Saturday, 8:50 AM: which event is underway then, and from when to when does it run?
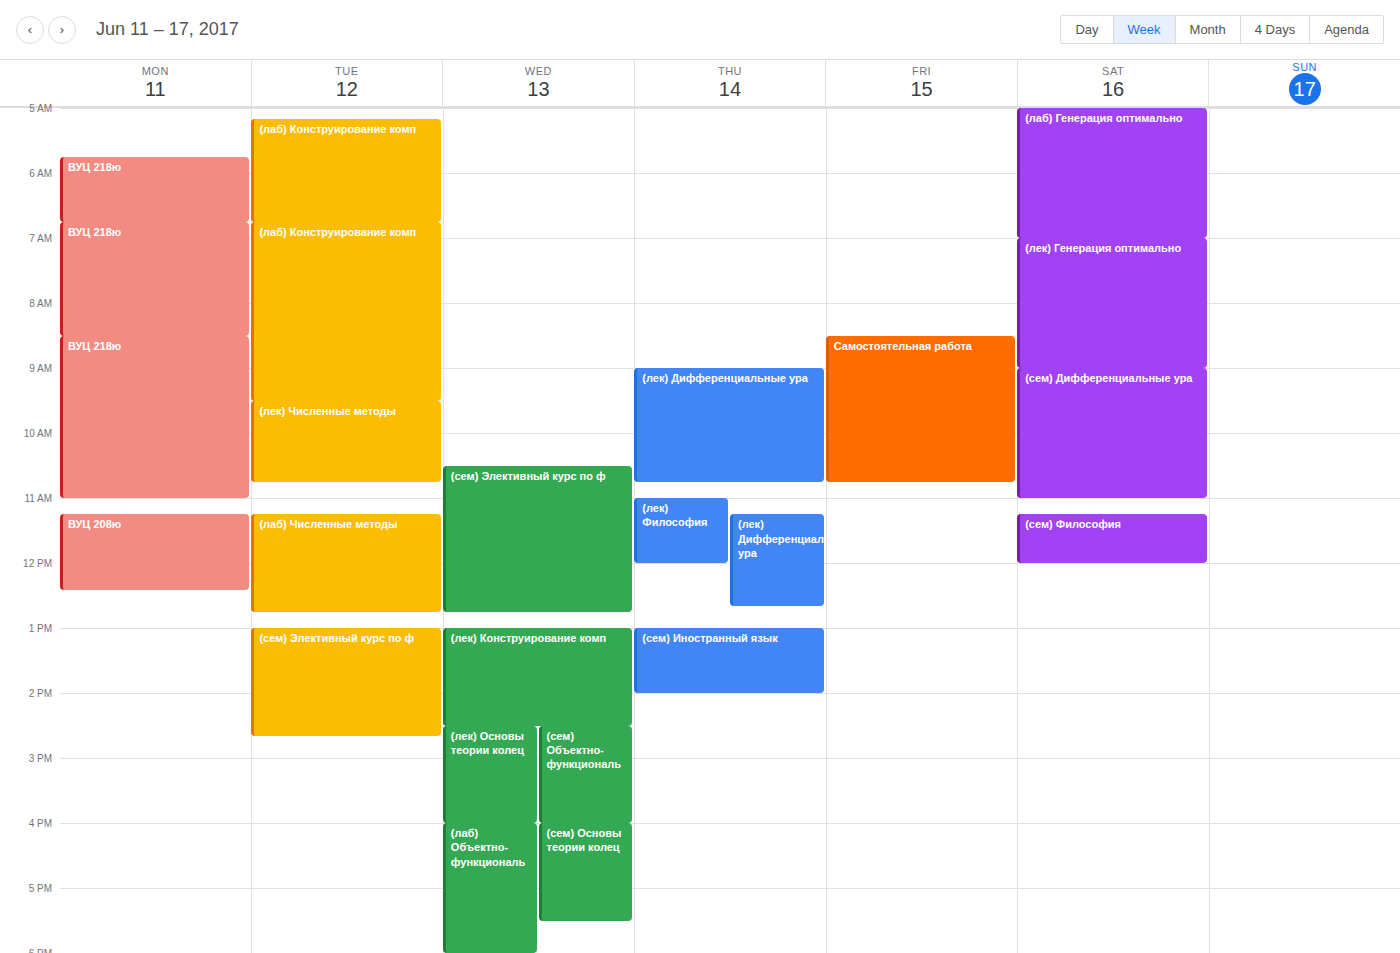
"(лек) Генерация оптимально", 7:00 AM to 9:00 AM